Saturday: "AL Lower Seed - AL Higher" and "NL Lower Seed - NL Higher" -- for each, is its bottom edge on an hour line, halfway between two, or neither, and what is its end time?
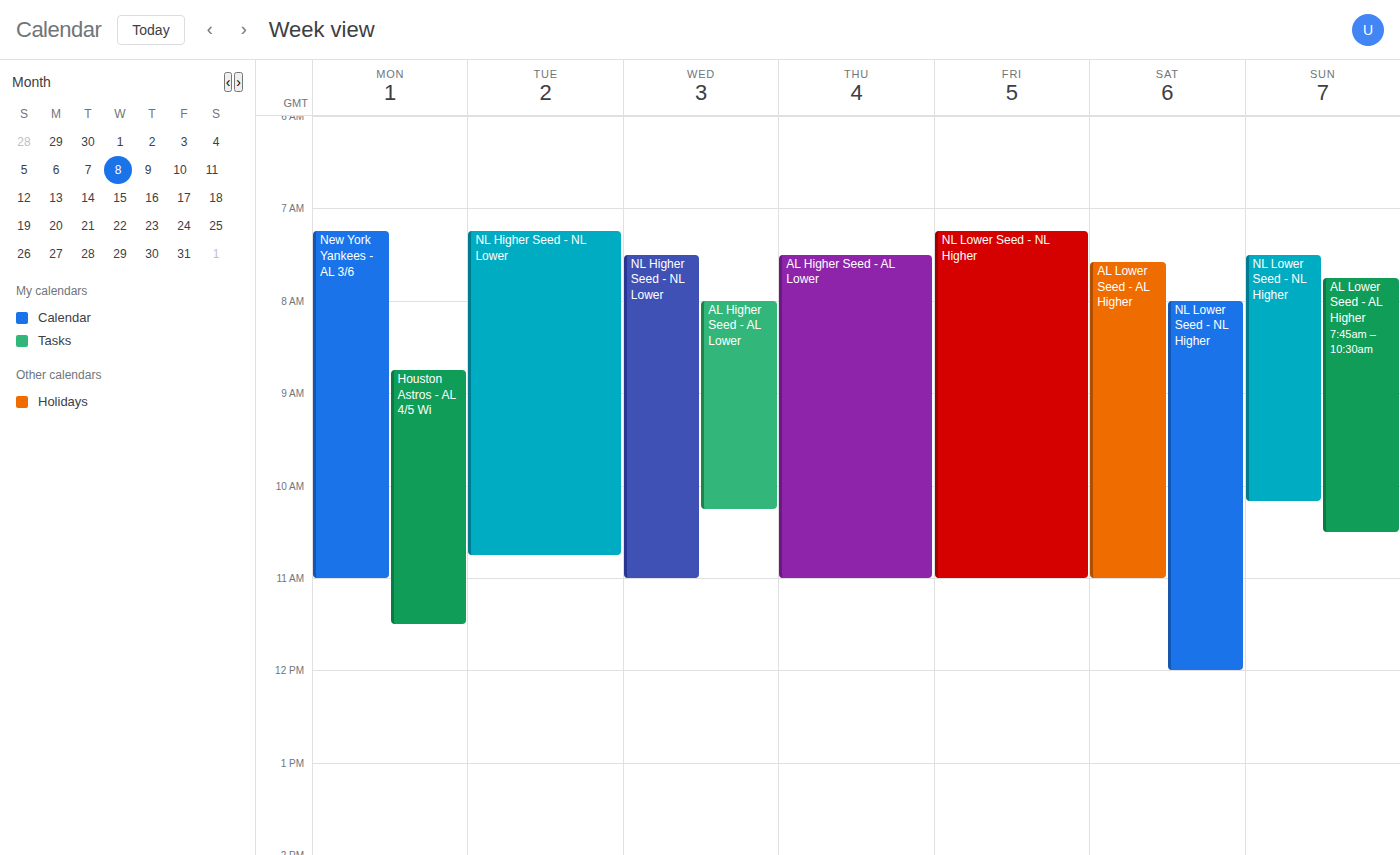
"AL Lower Seed - AL Higher": 11:00 AM, exactly on the 11 AM line. "NL Lower Seed - NL Higher": 12:00 PM, exactly on the 12 PM line.